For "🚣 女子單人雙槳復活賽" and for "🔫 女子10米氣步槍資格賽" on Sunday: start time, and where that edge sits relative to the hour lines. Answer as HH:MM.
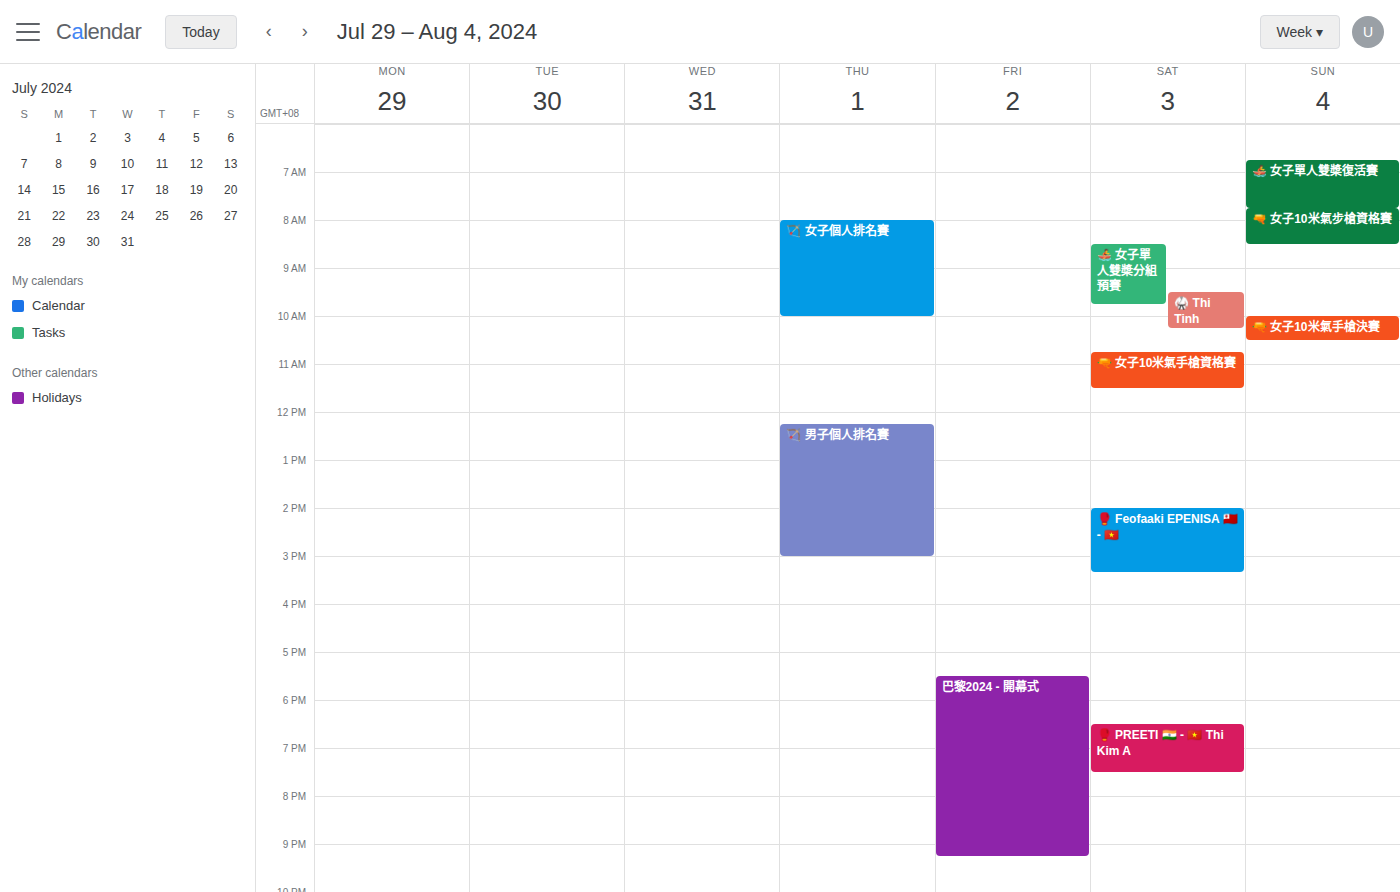
"🚣 女子單人雙槳復活賽": 06:45, neither: three quarters of the way from the 06:00 line to the 07:00 line. "🔫 女子10米氣步槍資格賽": 07:45, neither: three quarters of the way from the 07:00 line to the 08:00 line.